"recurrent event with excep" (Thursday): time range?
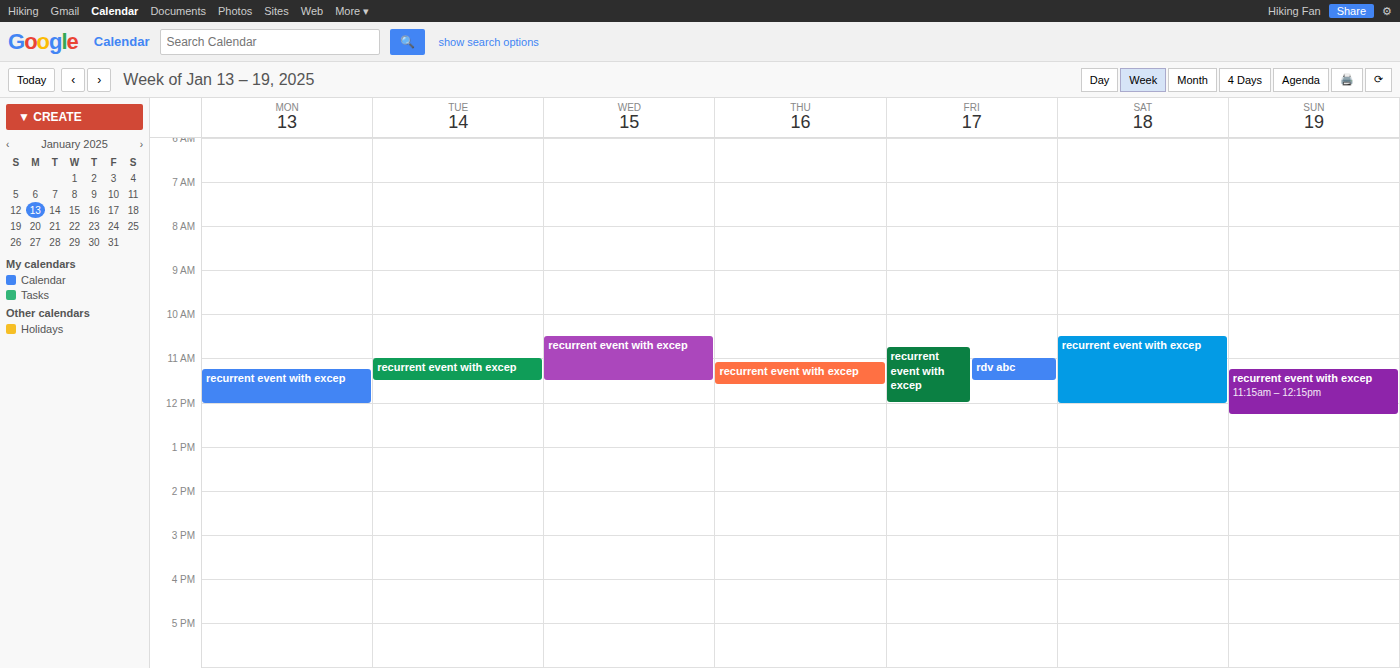
11:05 AM to 11:35 AM